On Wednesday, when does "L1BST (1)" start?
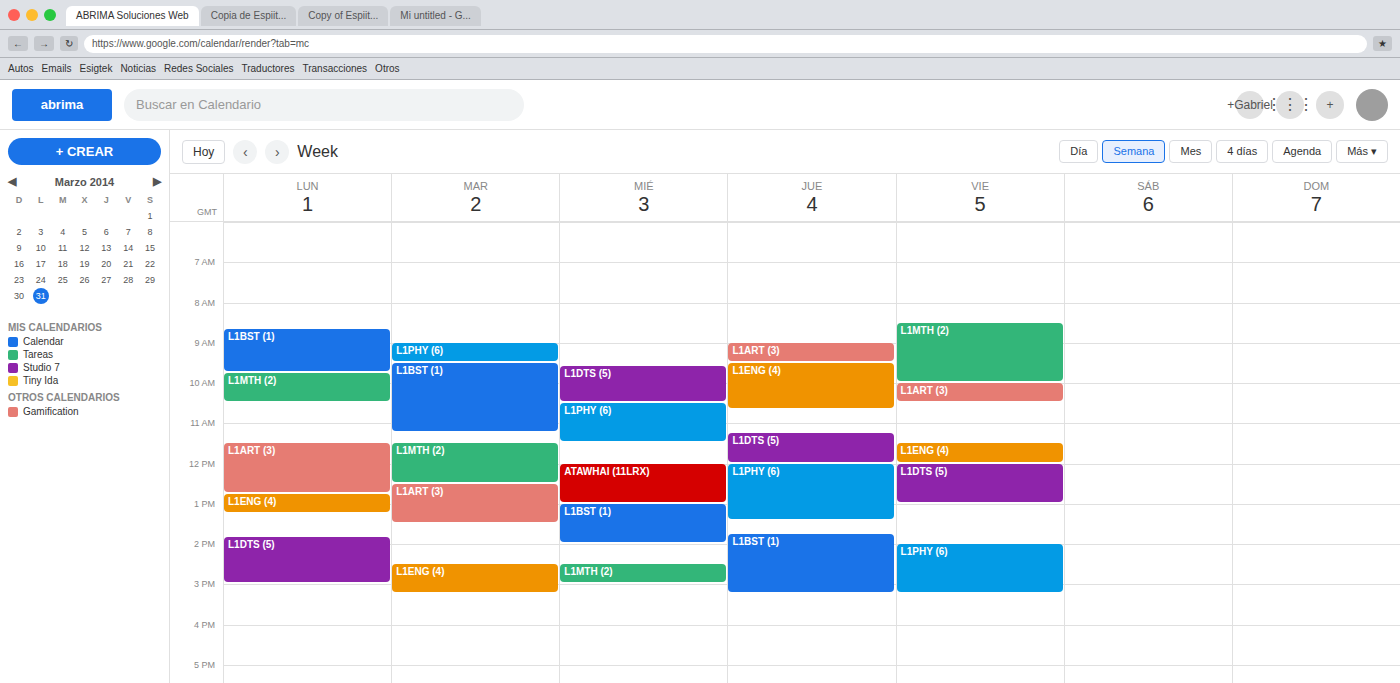
1:00 PM